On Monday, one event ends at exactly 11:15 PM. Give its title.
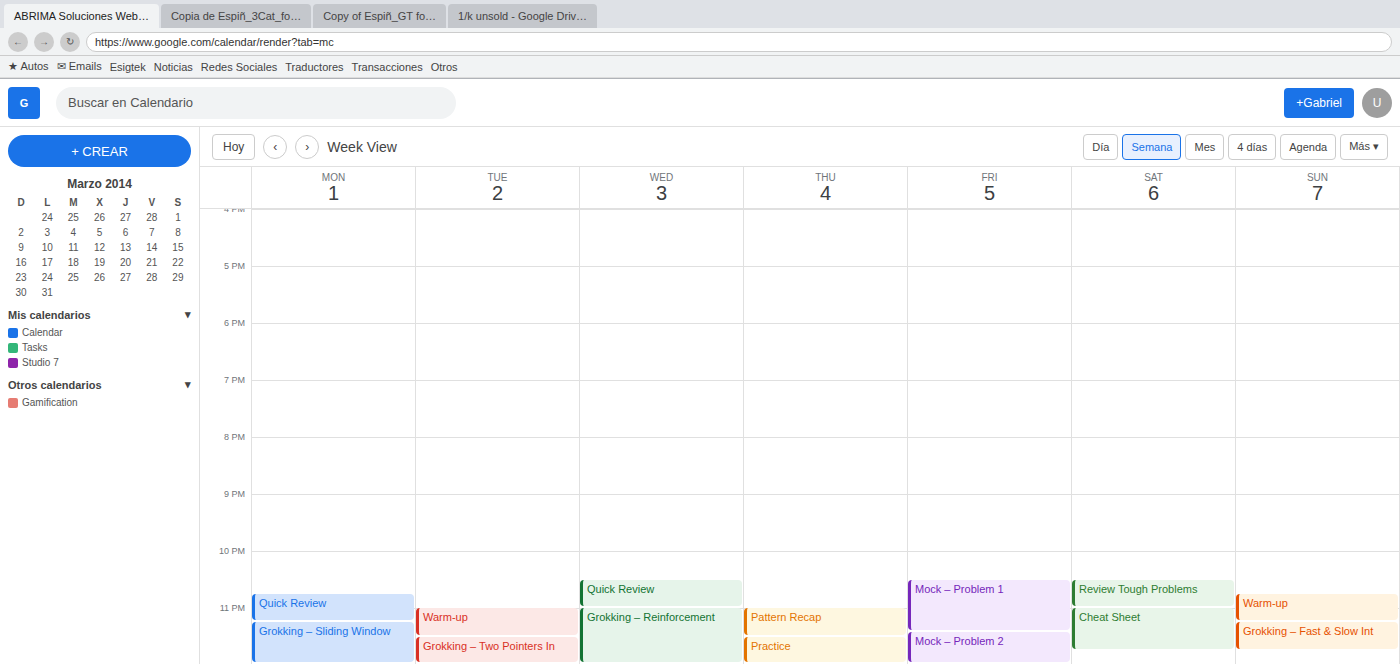
"Quick Review"